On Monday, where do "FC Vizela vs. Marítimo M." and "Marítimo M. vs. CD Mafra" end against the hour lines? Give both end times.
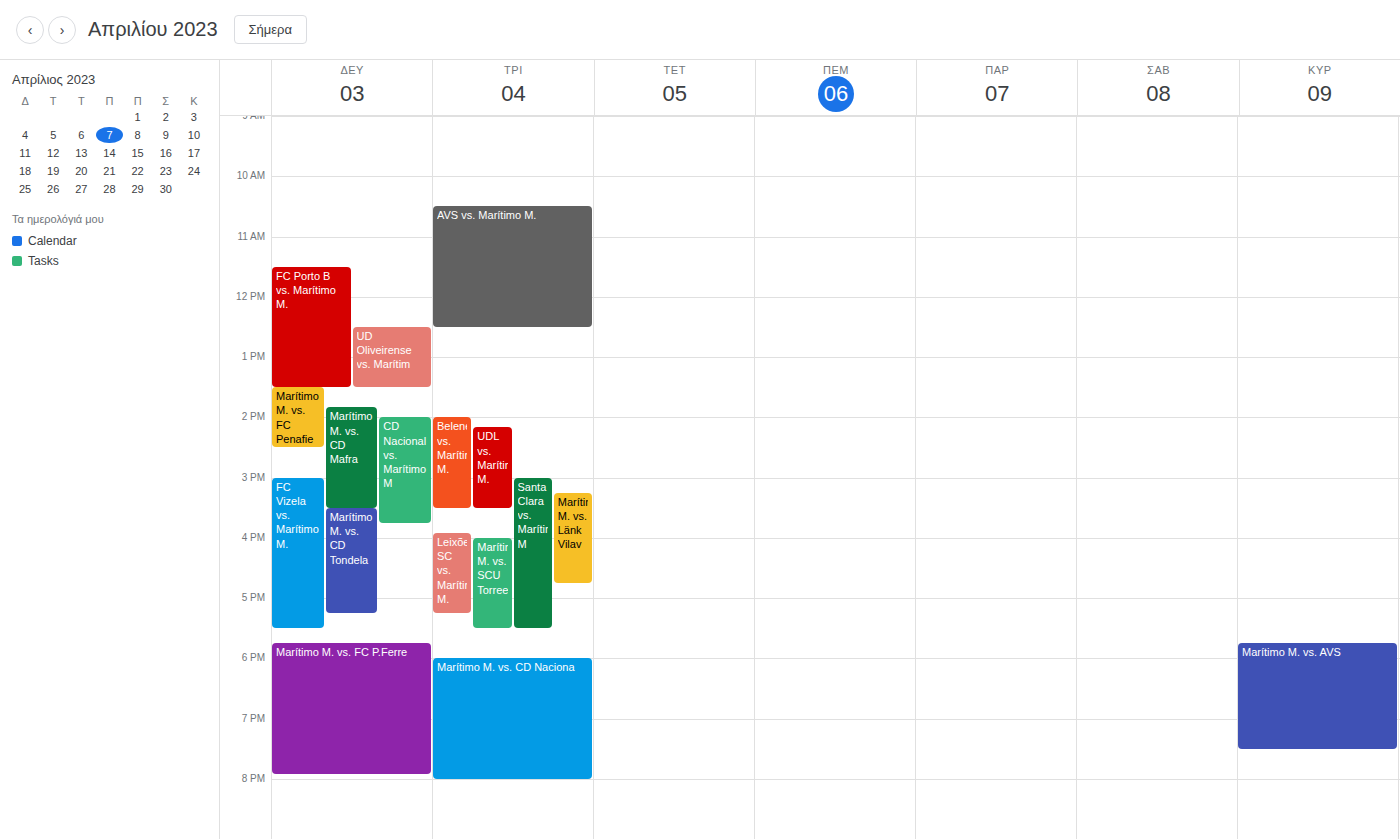
"FC Vizela vs. Marítimo M.": 5:30 PM, halfway between the 5 PM and 6 PM lines. "Marítimo M. vs. CD Mafra": 3:30 PM, halfway between the 3 PM and 4 PM lines.